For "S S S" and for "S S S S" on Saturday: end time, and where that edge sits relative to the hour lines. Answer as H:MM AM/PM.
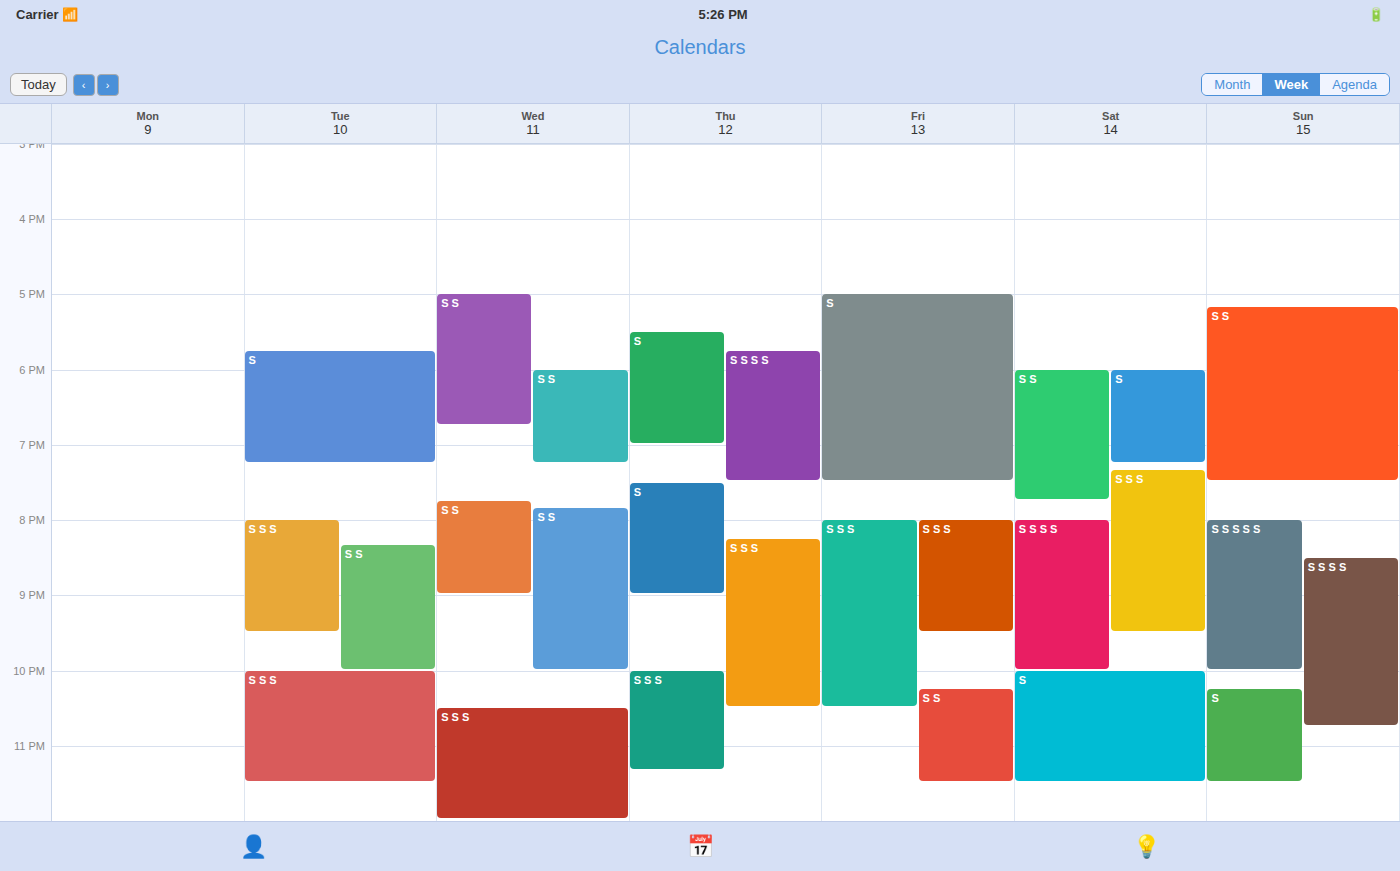
"S S S": 9:30 PM, halfway between the 9 PM and 10 PM lines. "S S S S": 10:00 PM, exactly on the 10 PM line.